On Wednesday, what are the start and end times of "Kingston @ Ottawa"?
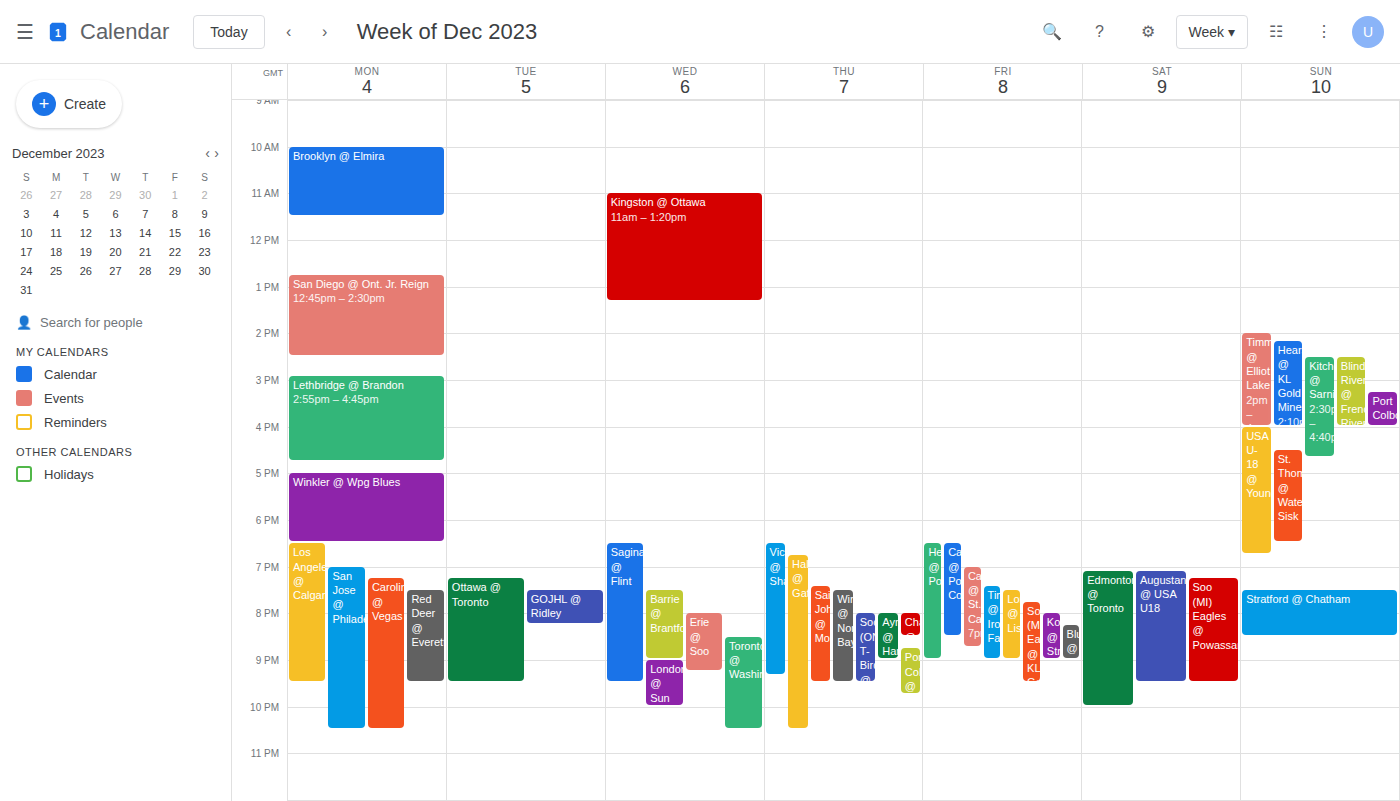
11:00 AM to 1:20 PM